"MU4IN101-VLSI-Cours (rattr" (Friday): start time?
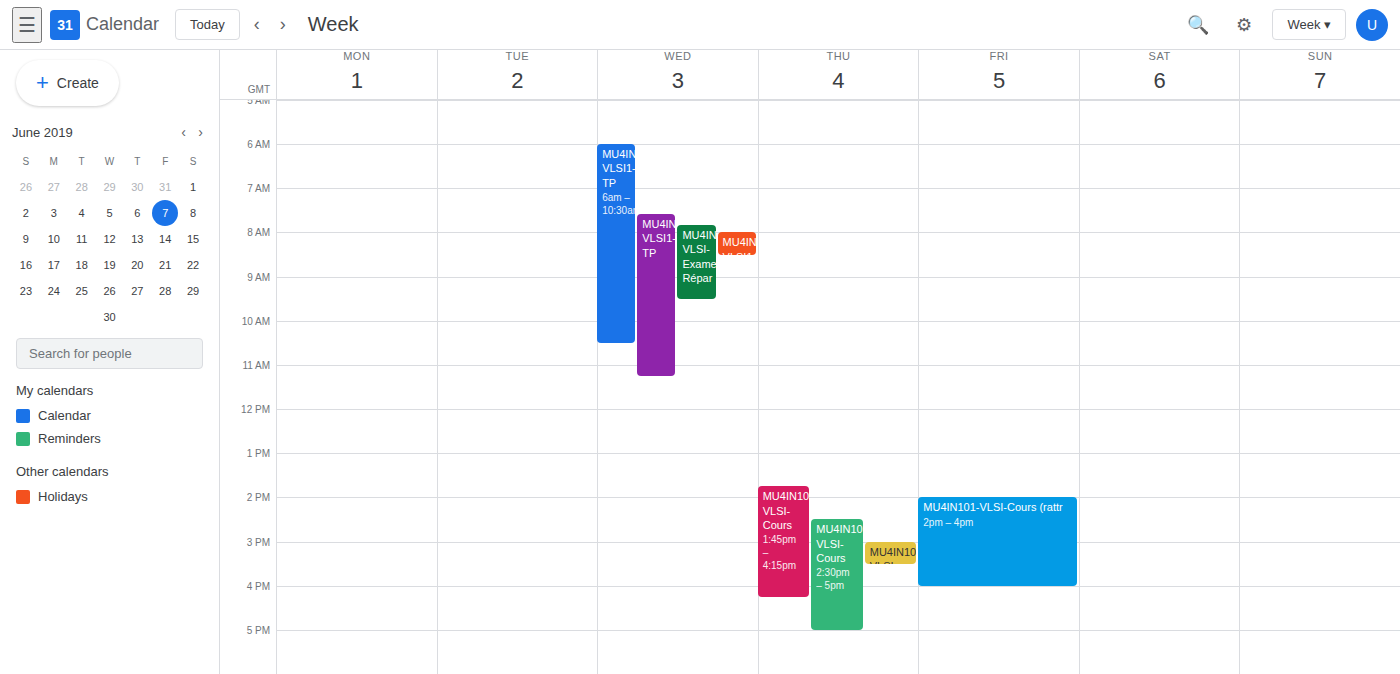
2:00 PM